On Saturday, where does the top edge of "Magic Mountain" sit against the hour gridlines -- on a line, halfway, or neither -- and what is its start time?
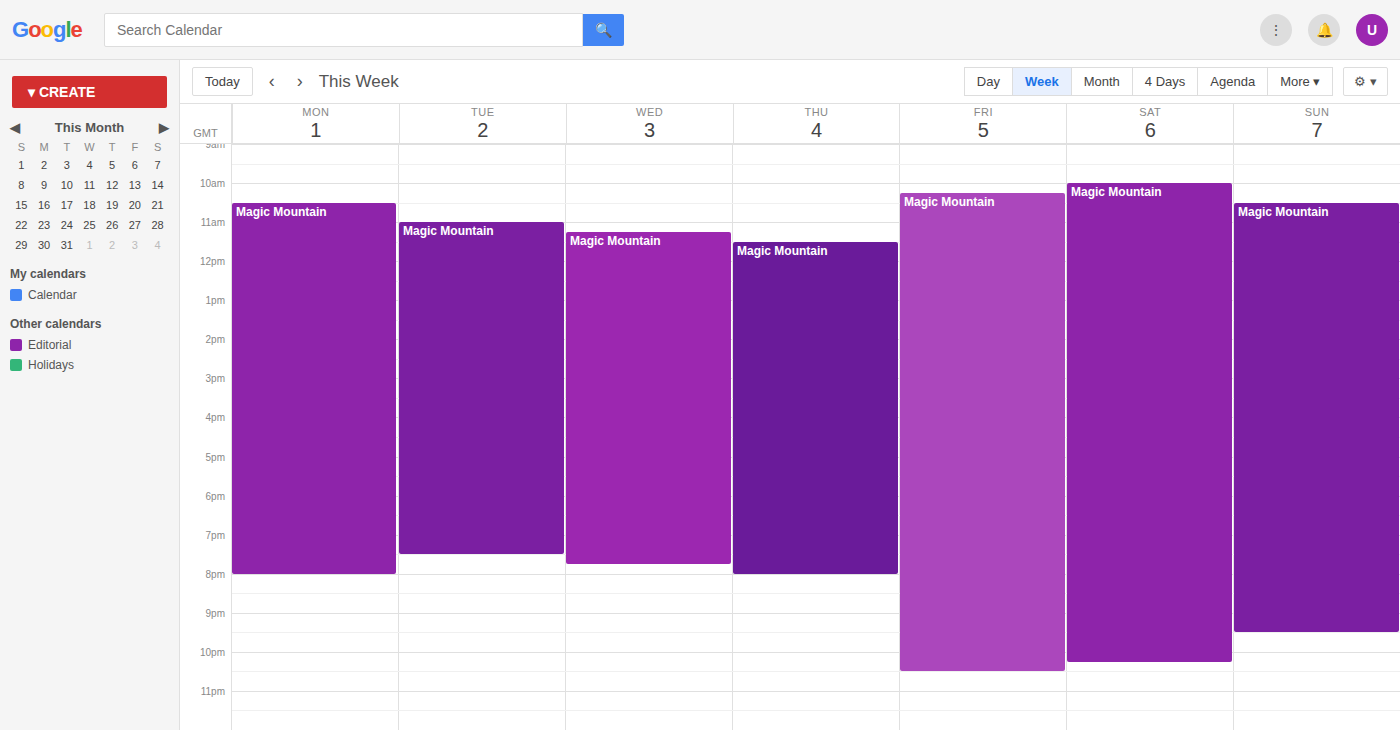
10:00 AM -- exactly on the 10 AM line.